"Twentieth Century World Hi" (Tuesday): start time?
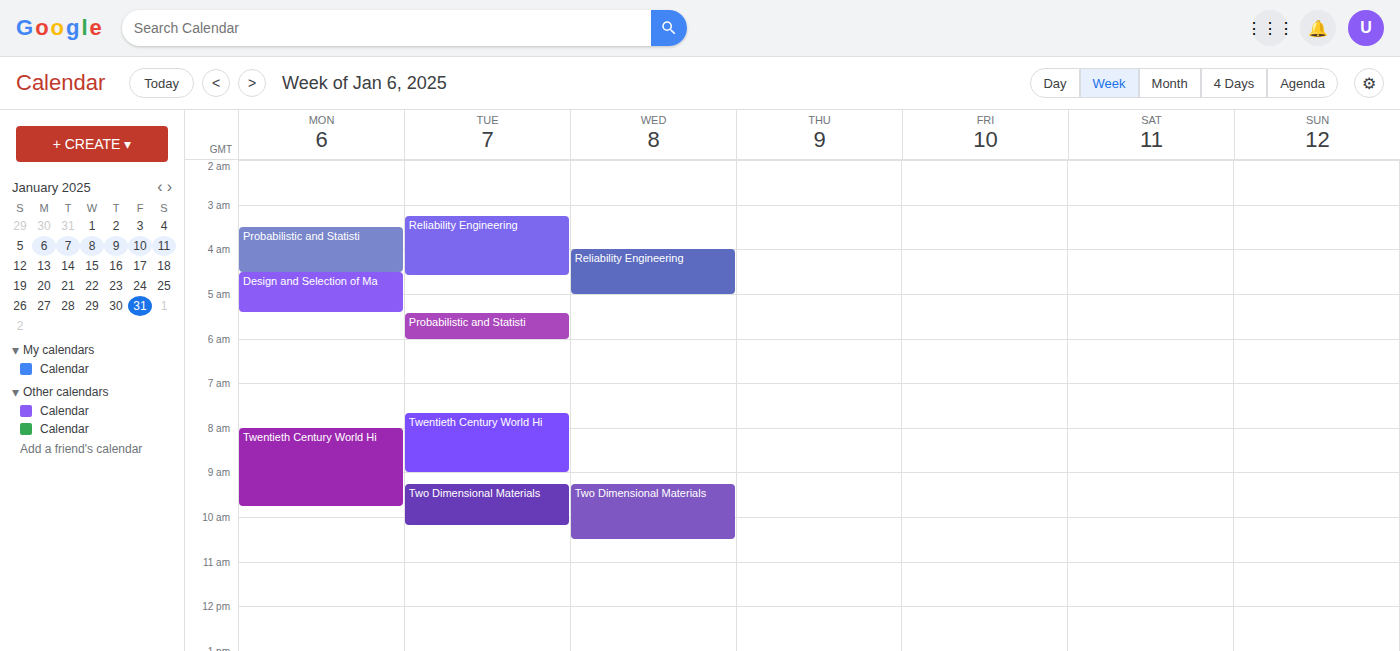
7:40 AM